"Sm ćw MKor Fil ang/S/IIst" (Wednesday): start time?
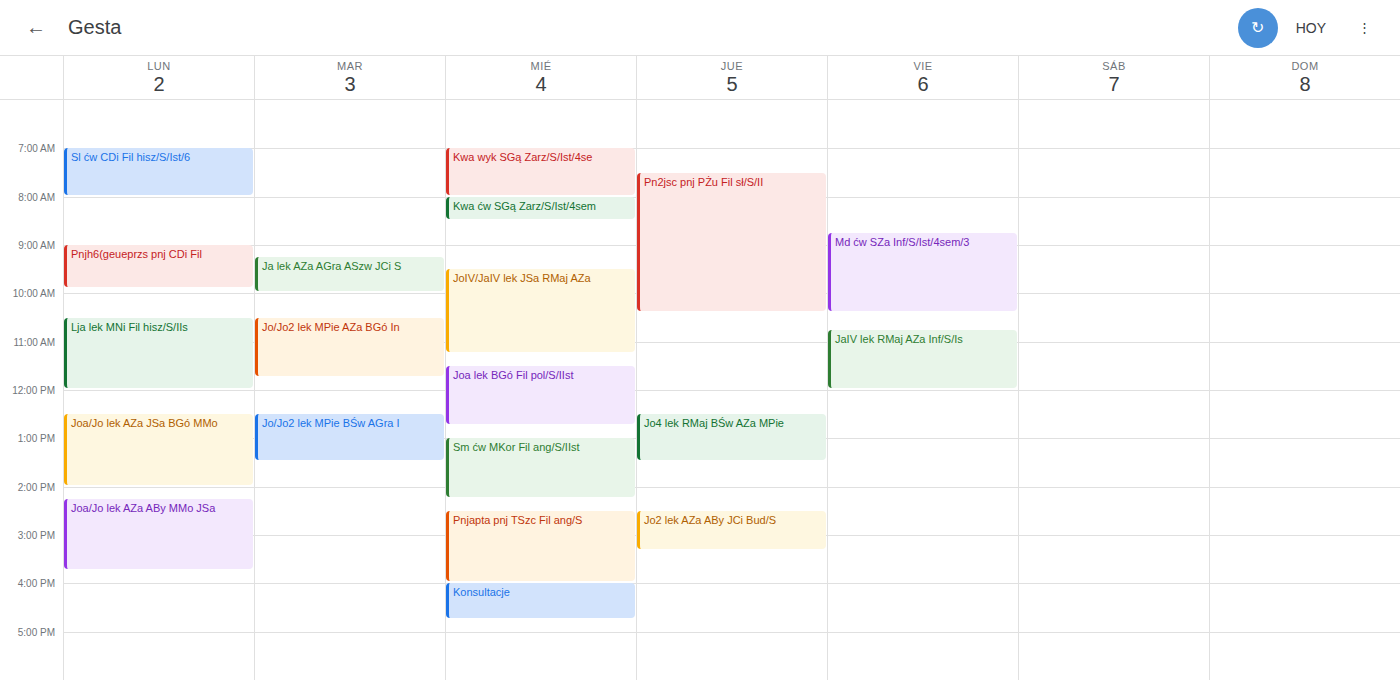
13:00